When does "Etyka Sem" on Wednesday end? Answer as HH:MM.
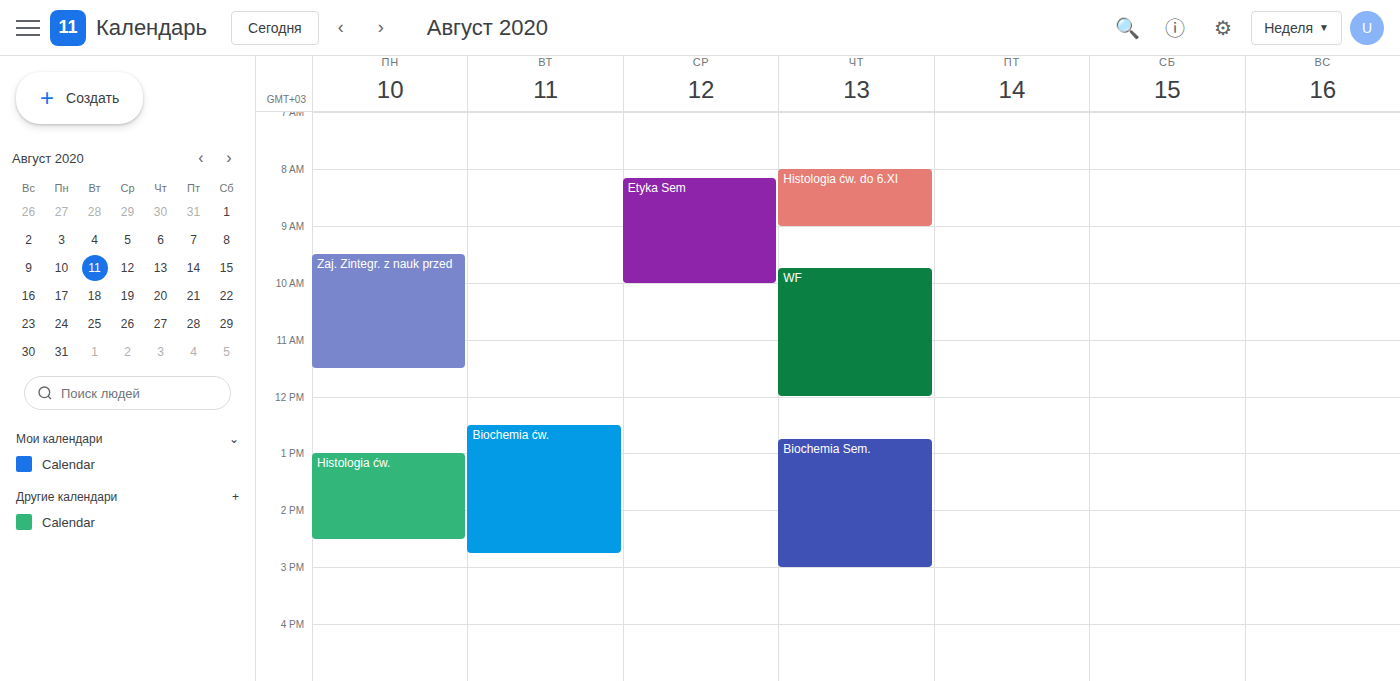
10:00